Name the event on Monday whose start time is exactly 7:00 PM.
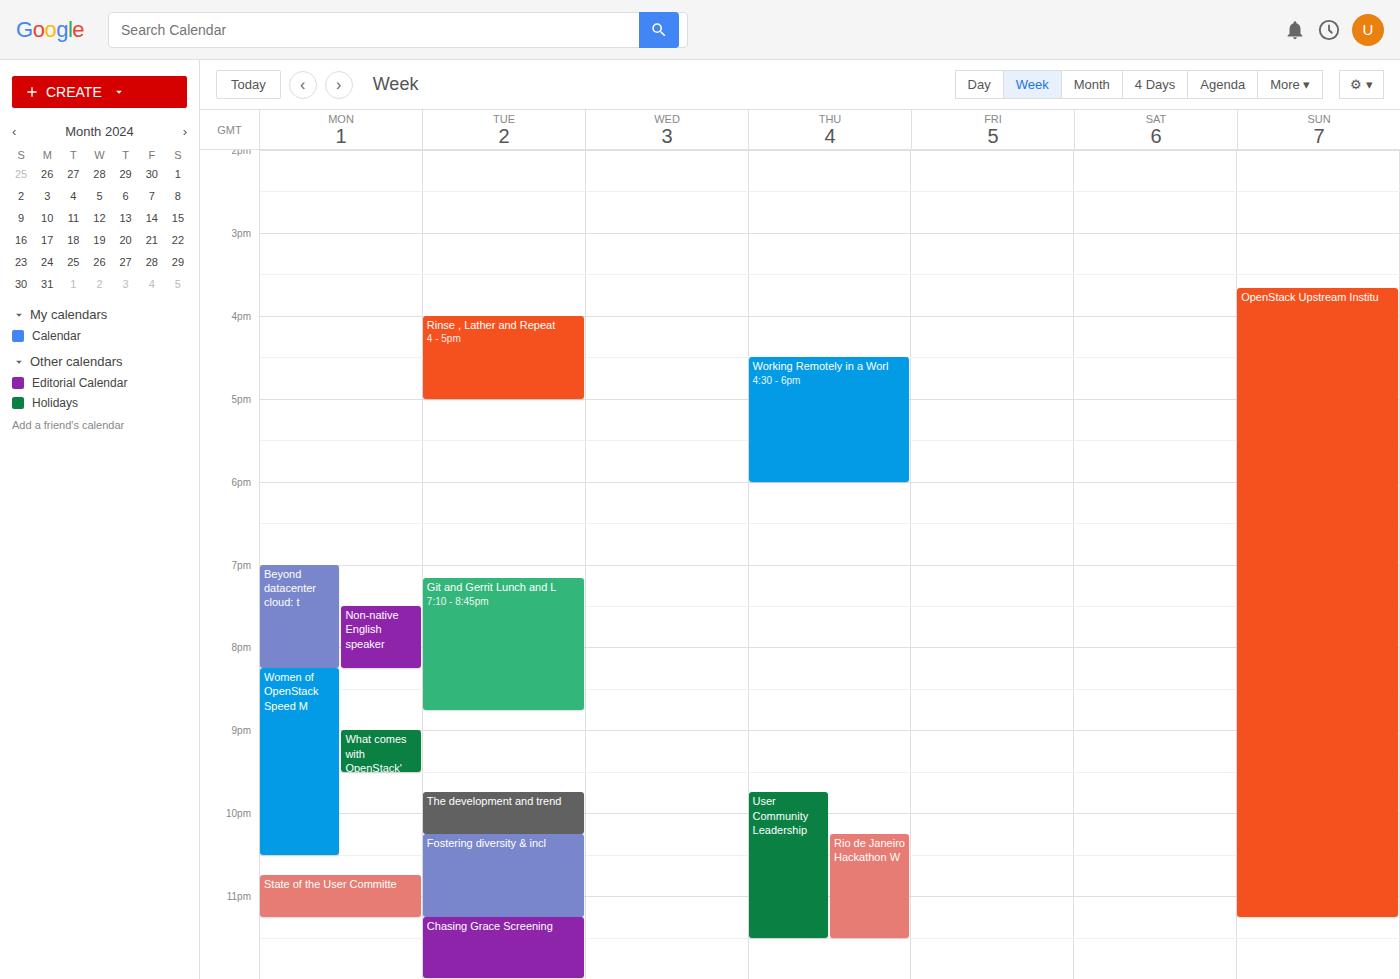
"Beyond datacenter cloud: t"